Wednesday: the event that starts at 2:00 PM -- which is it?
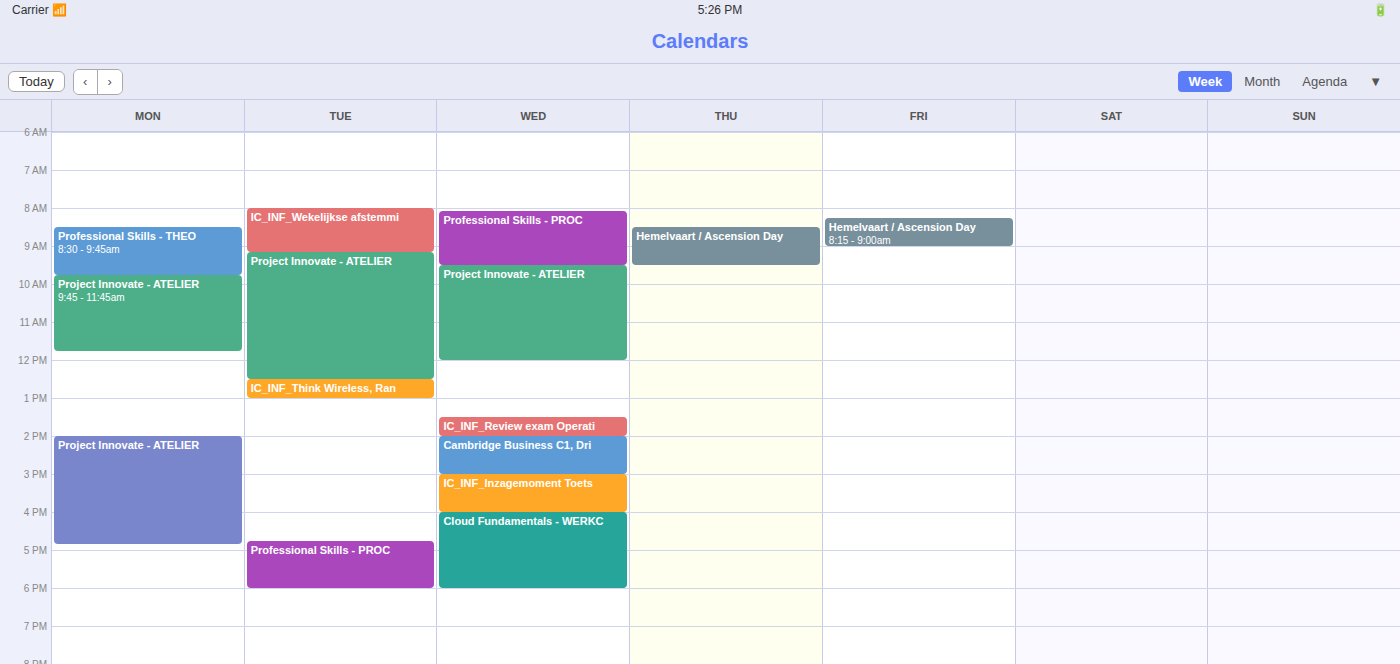
"Cambridge Business C1, Dri"